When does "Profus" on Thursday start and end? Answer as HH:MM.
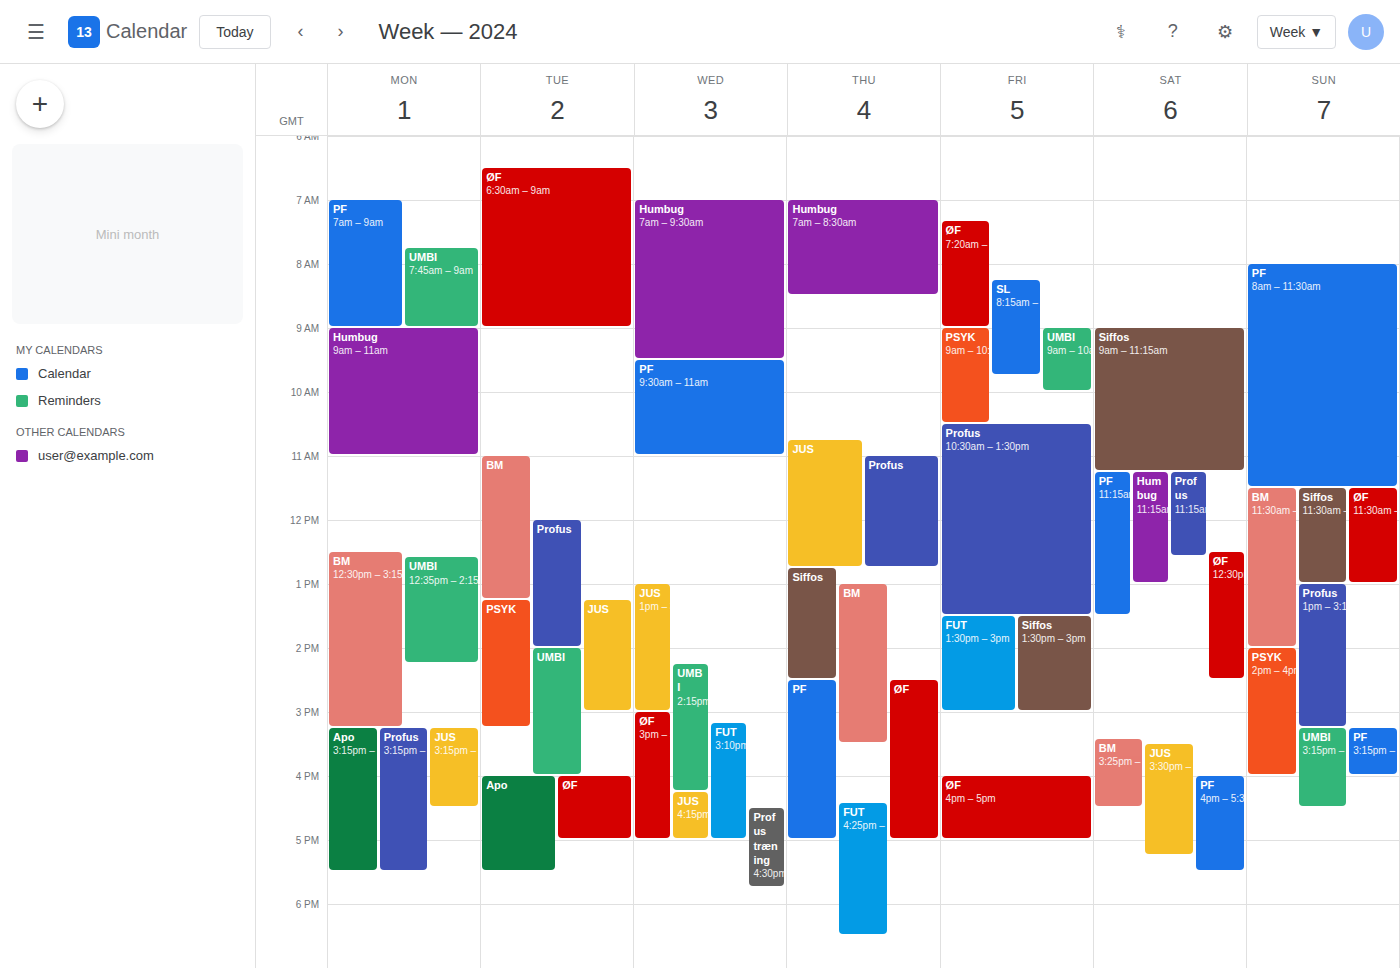
11:00 to 12:45